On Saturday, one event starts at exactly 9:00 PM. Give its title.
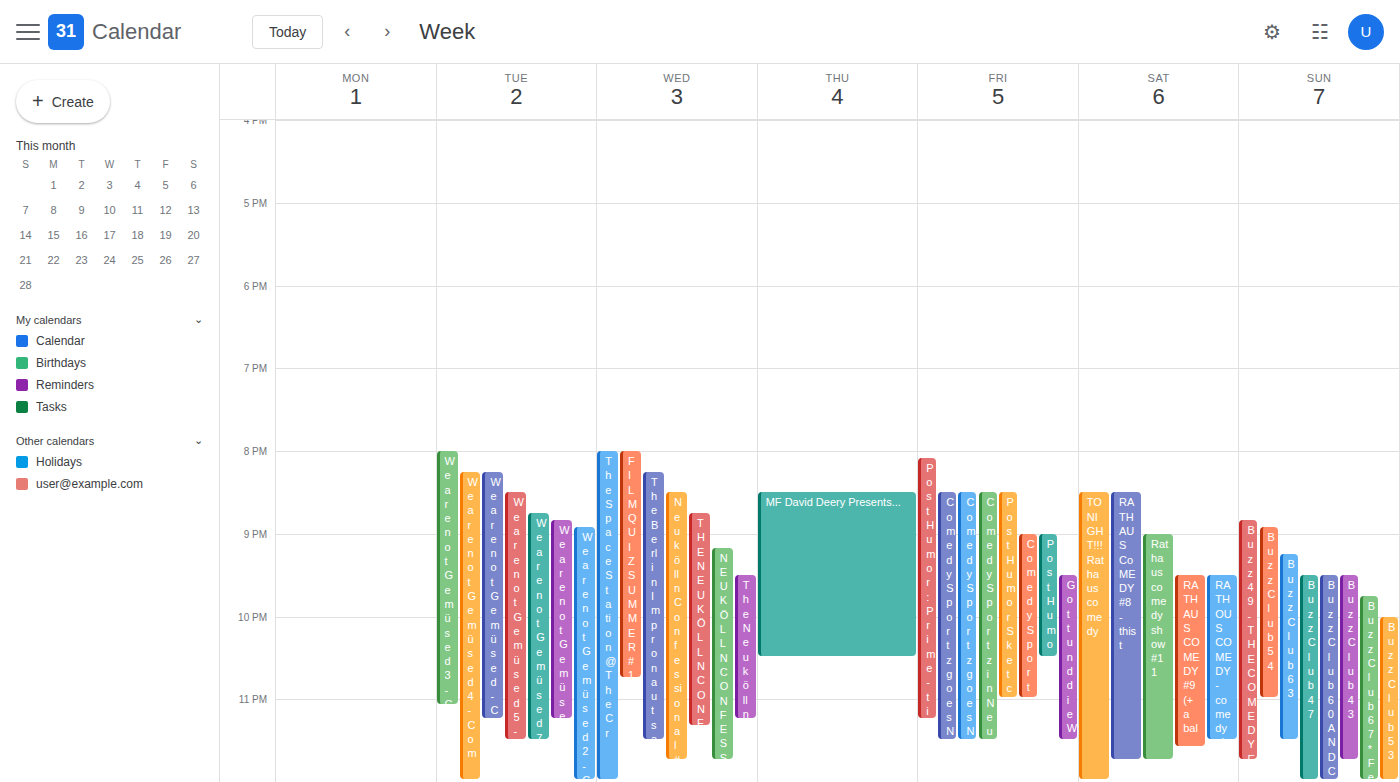
"Rathaus comedy show #11"